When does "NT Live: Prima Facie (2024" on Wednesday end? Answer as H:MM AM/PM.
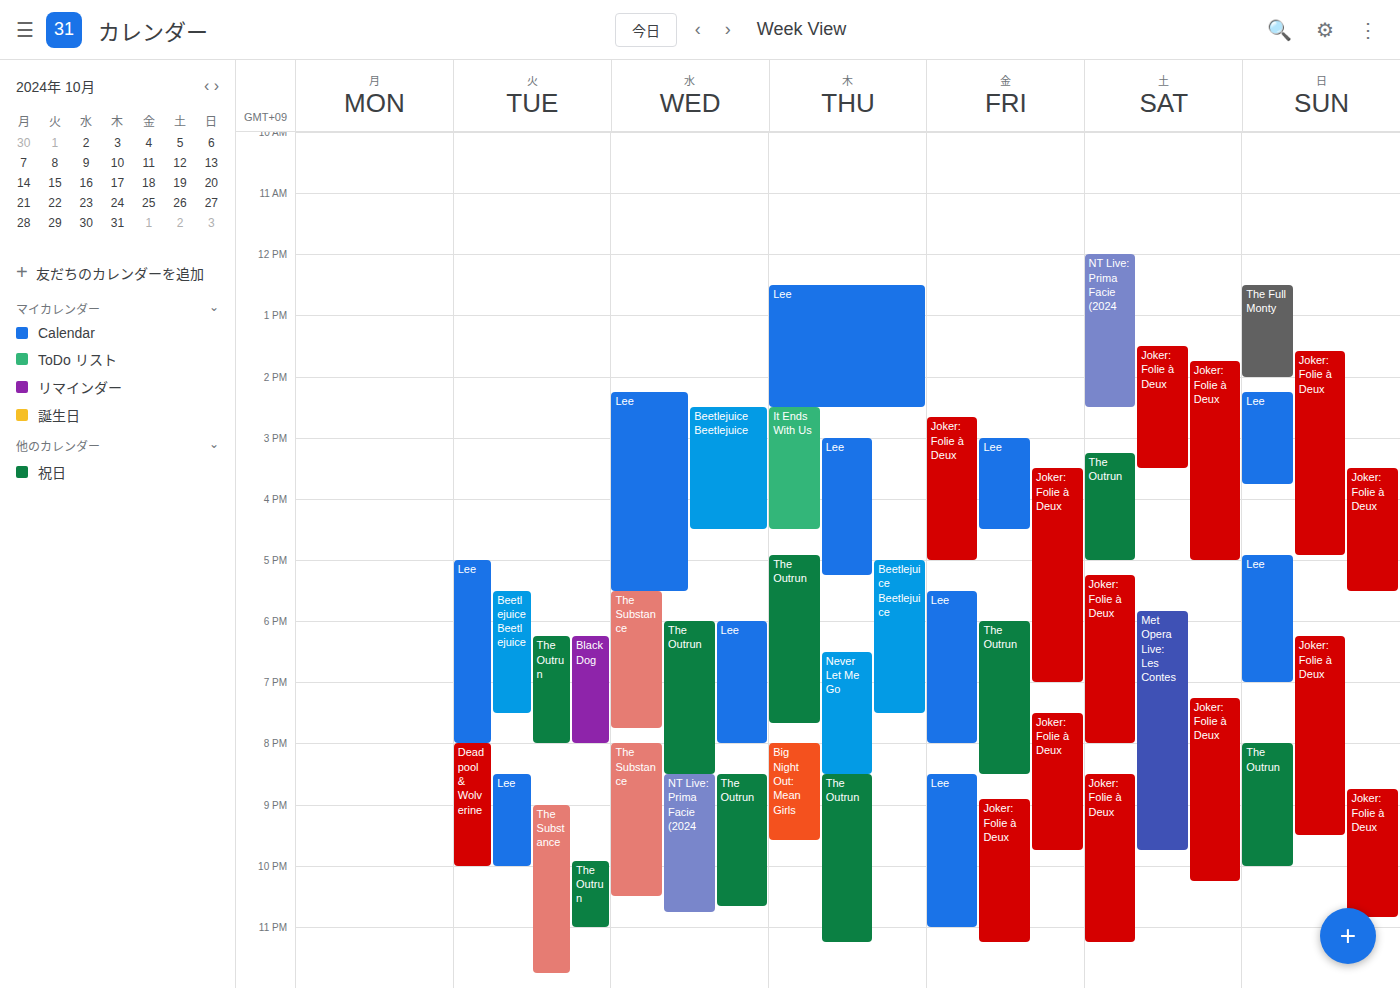
10:45 PM